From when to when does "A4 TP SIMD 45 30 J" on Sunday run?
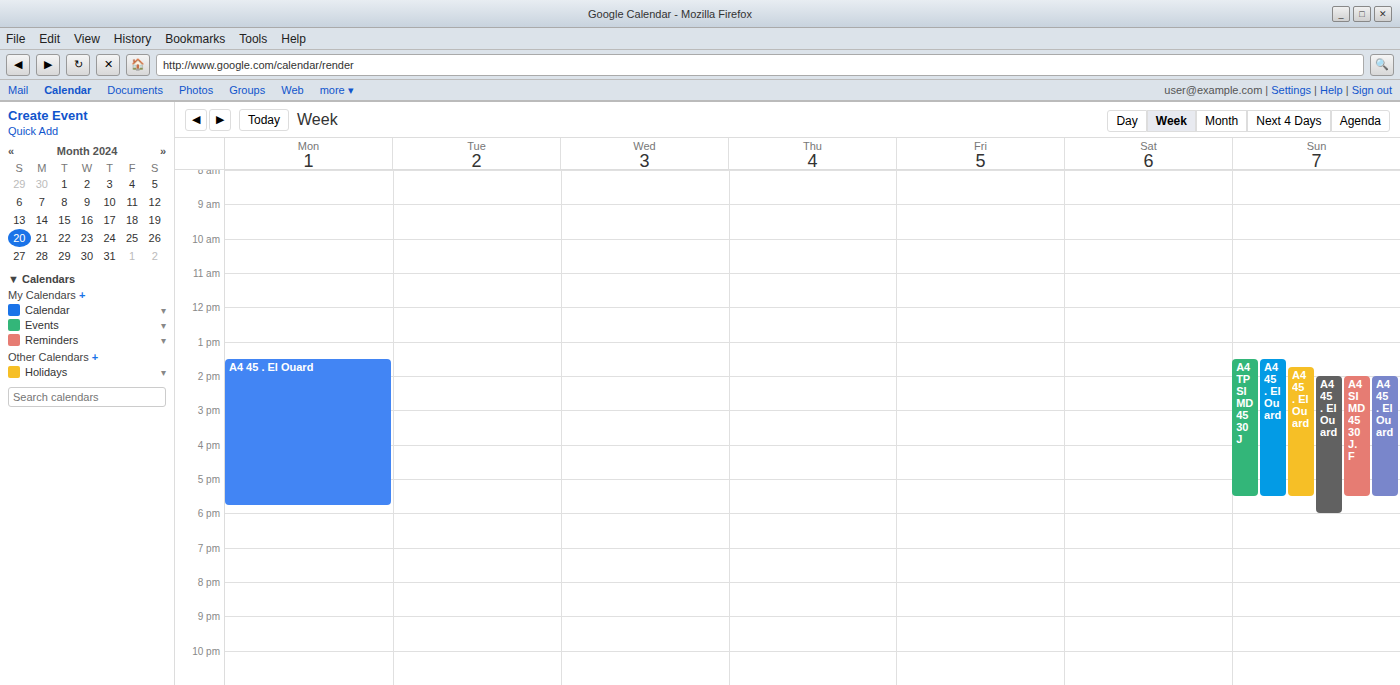
13:30 to 17:30